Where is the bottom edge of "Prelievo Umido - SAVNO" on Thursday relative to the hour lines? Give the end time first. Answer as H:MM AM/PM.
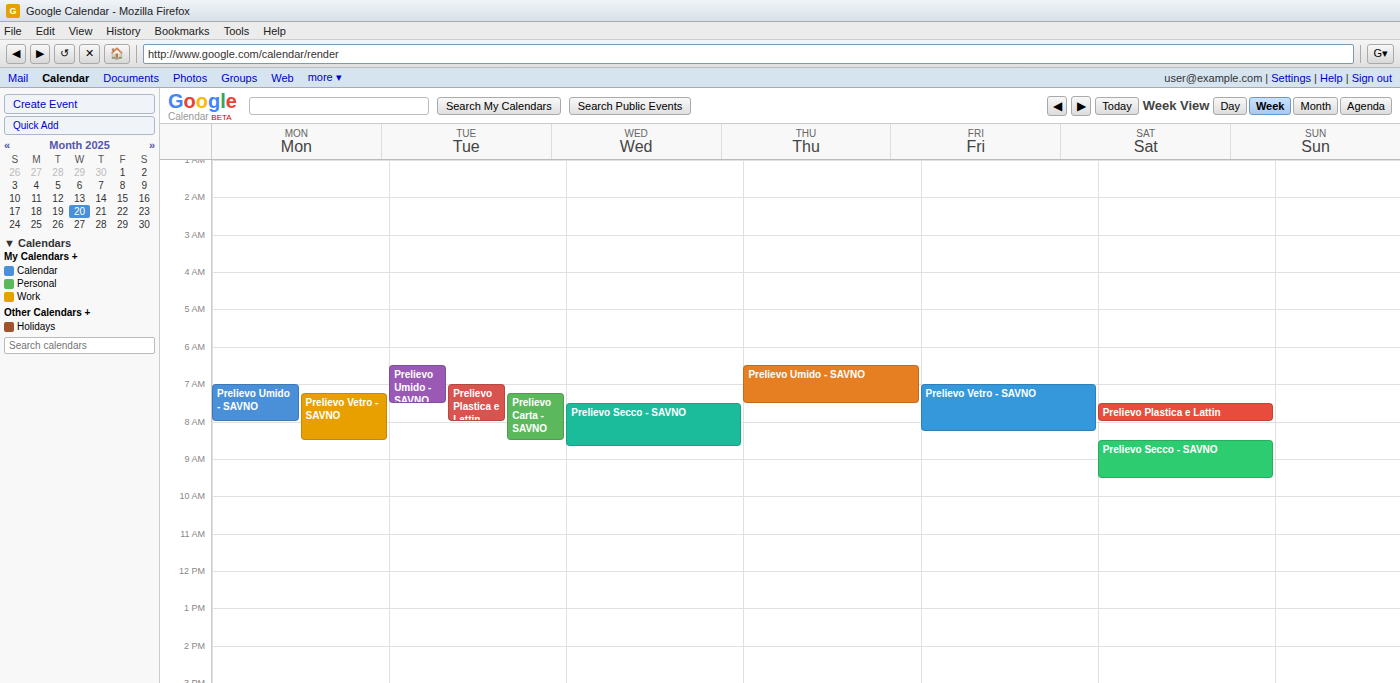
7:30 AM -- halfway between the 7 AM and 8 AM lines.